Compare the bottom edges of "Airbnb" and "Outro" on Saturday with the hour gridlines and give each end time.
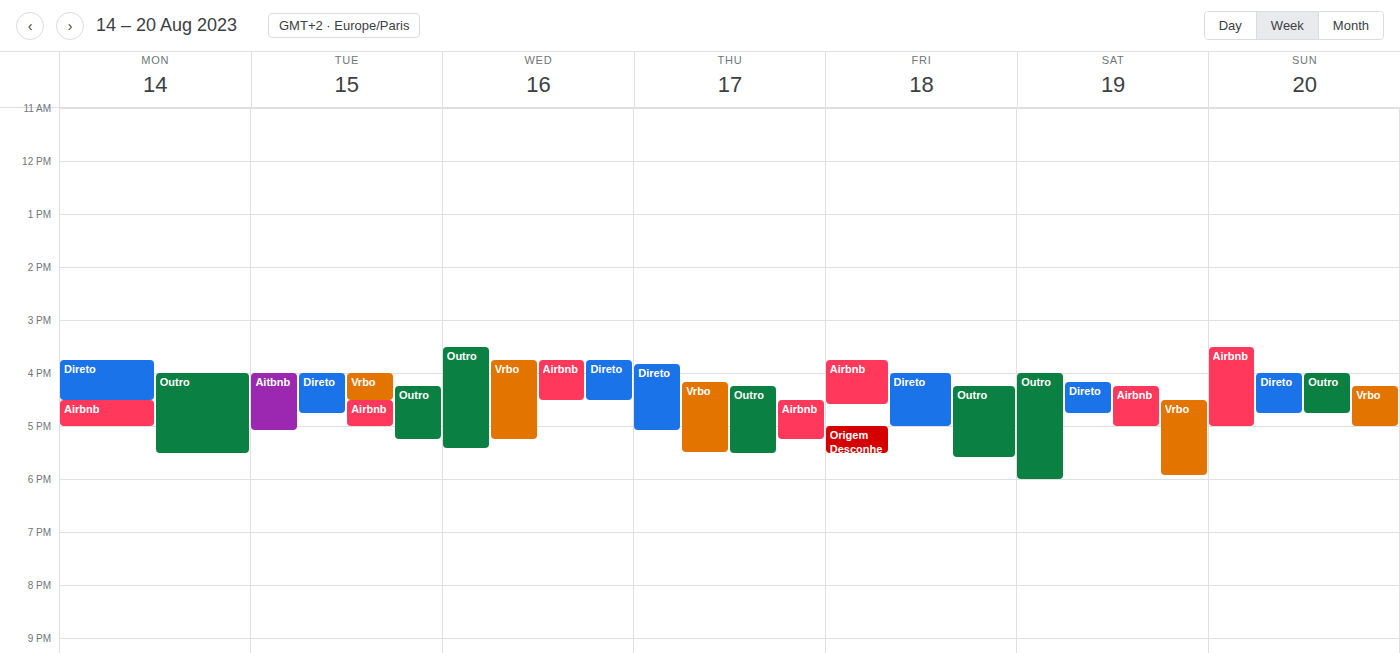
"Airbnb": 5:00 PM, exactly on the 5 PM line. "Outro": 6:00 PM, exactly on the 6 PM line.